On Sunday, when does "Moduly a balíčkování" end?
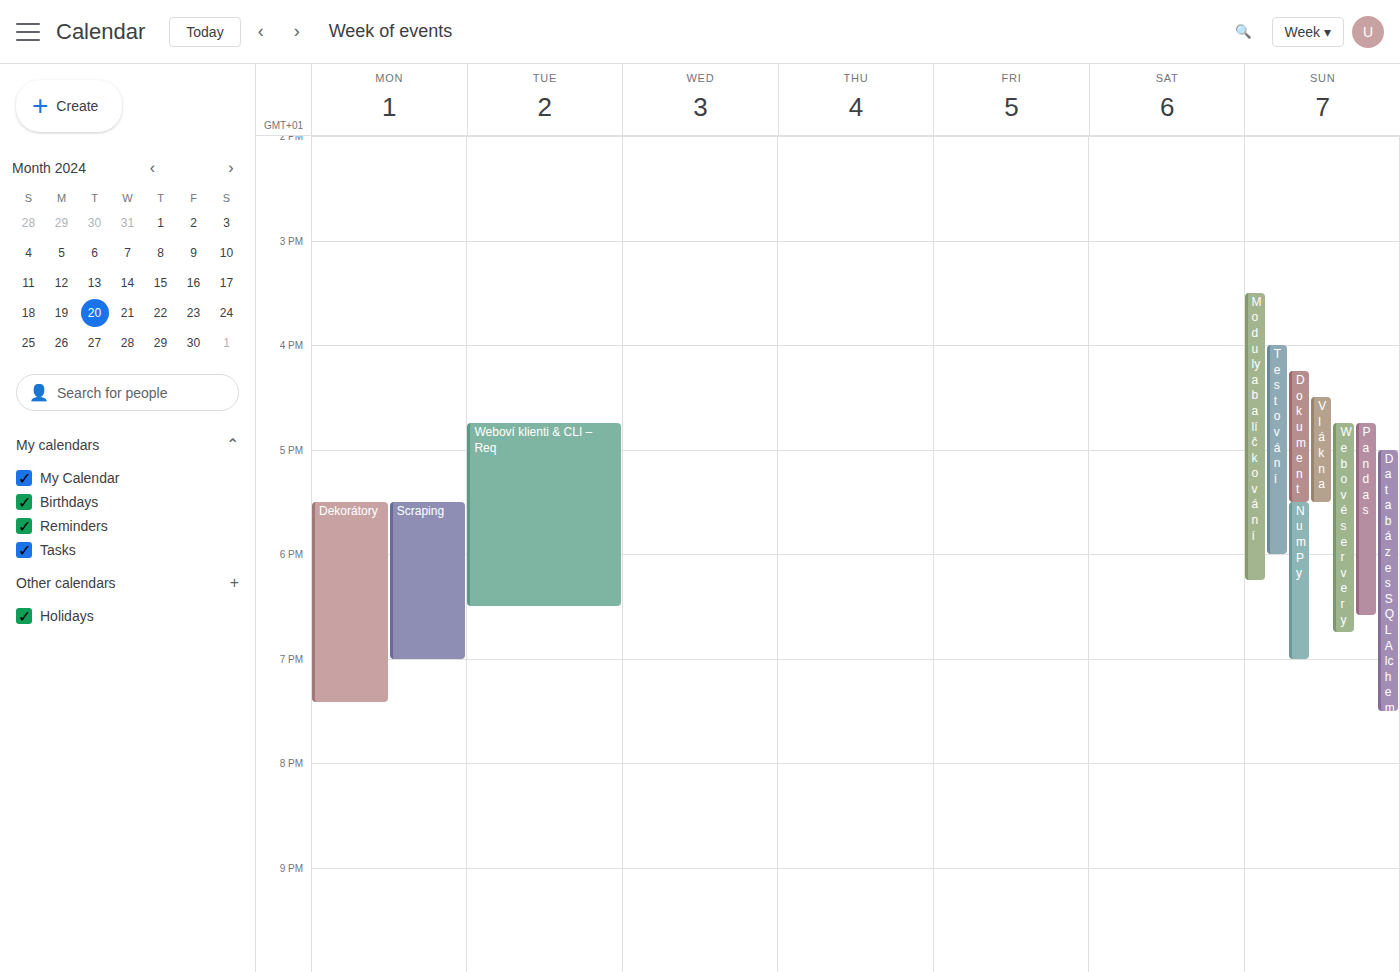
6:15 PM